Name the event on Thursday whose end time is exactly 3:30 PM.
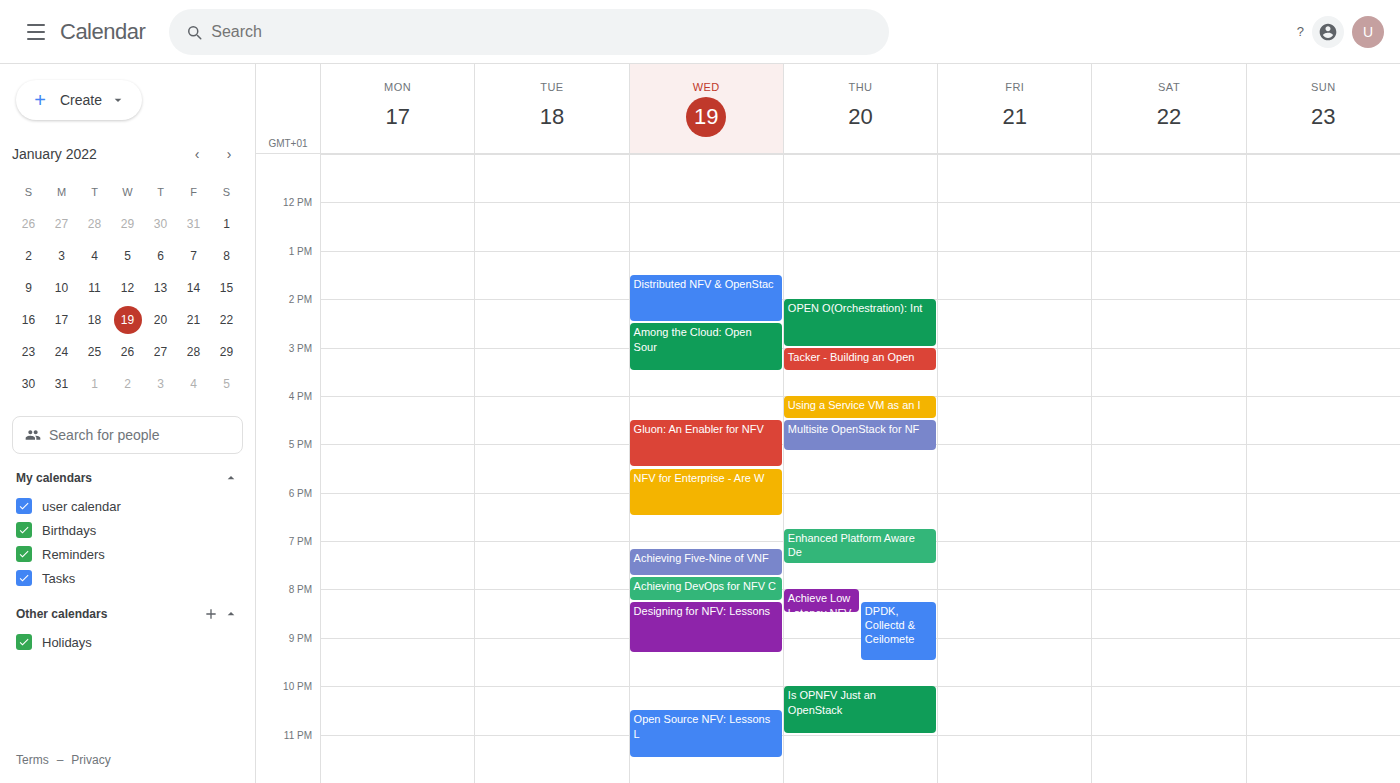
"Tacker - Building an Open"